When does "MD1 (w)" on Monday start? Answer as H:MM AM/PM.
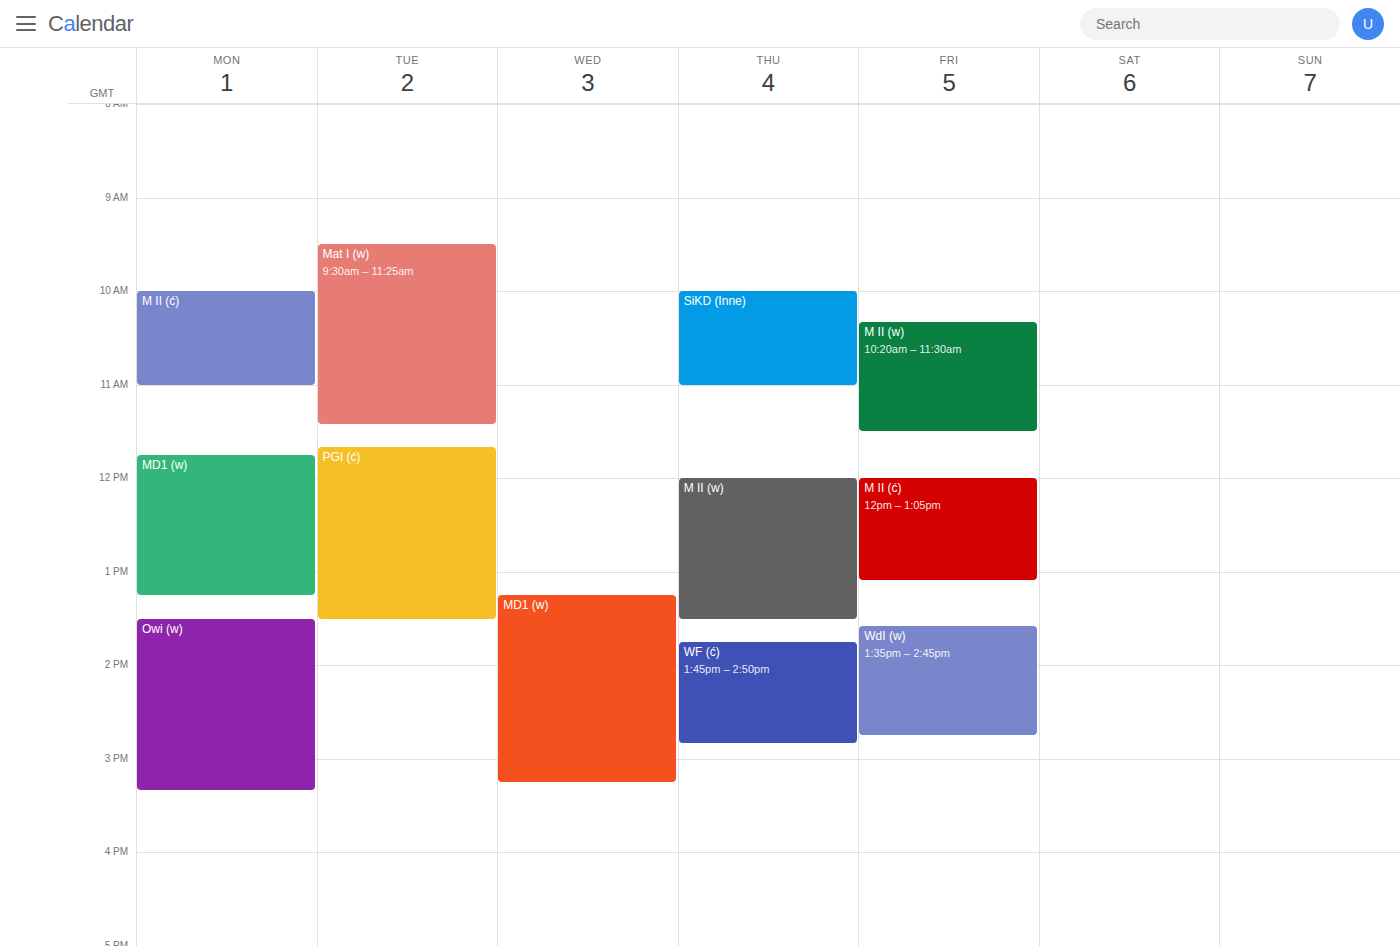
11:45 AM